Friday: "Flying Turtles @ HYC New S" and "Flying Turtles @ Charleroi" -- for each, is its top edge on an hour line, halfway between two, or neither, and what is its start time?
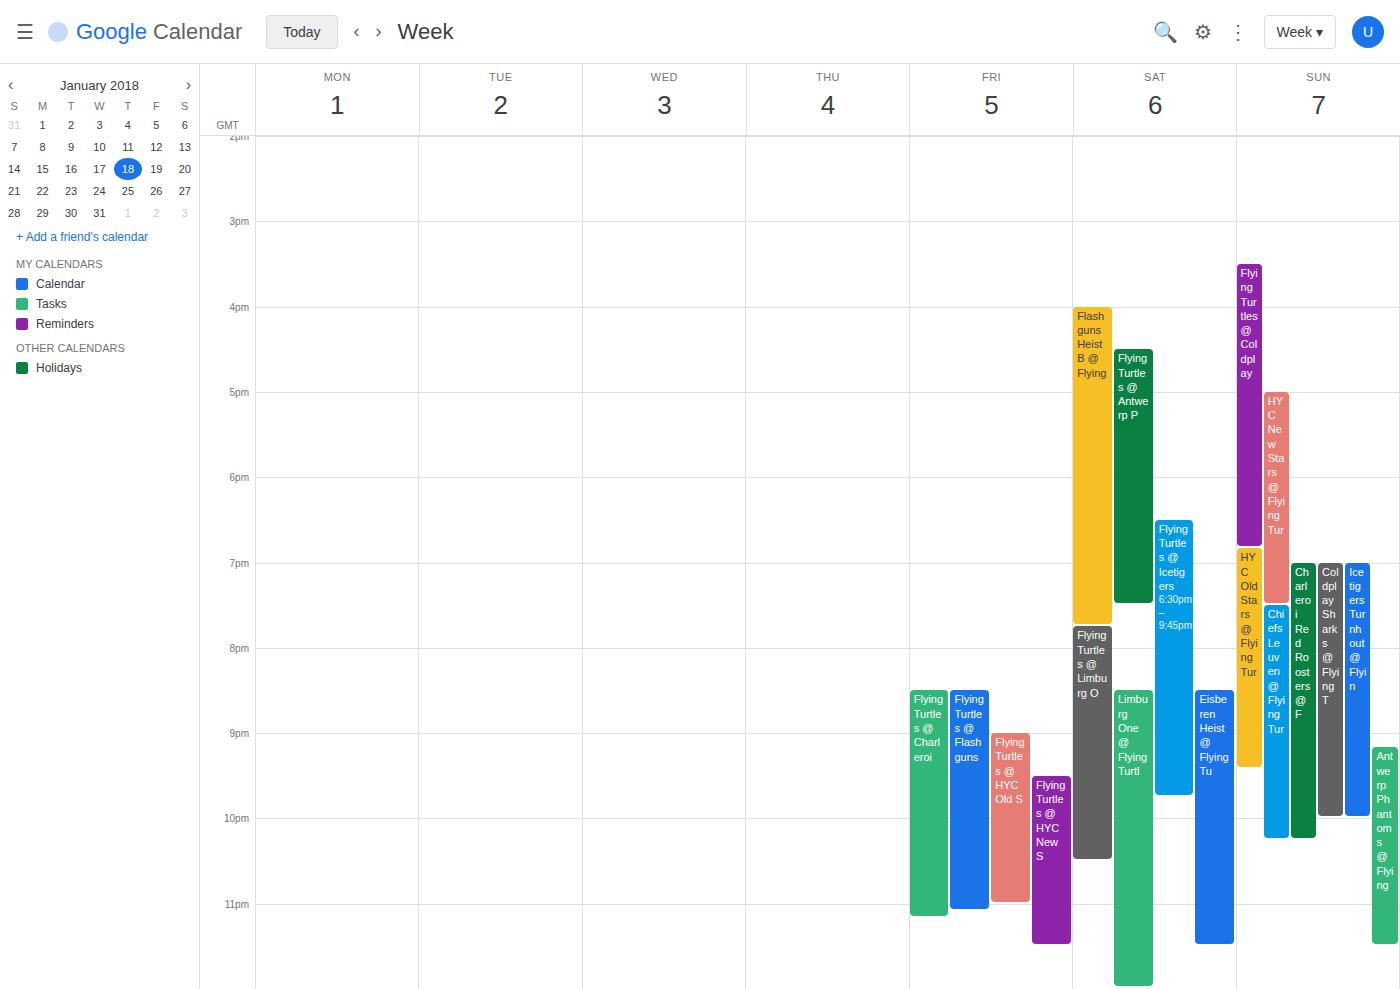
"Flying Turtles @ HYC New S": 9:30 PM, halfway between the 9 PM and 10 PM lines. "Flying Turtles @ Charleroi": 8:30 PM, halfway between the 8 PM and 9 PM lines.